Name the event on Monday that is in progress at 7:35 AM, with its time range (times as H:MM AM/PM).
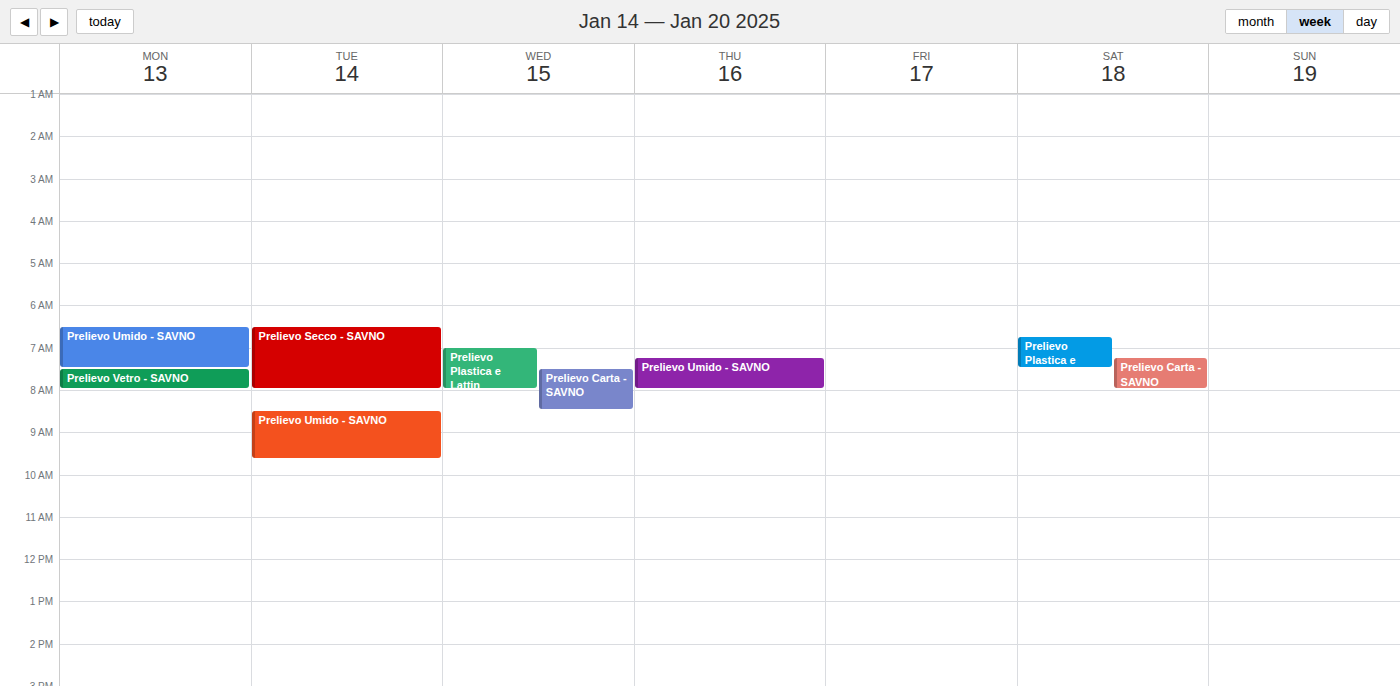
"Prelievo Vetro - SAVNO", 7:30 AM to 8:00 AM